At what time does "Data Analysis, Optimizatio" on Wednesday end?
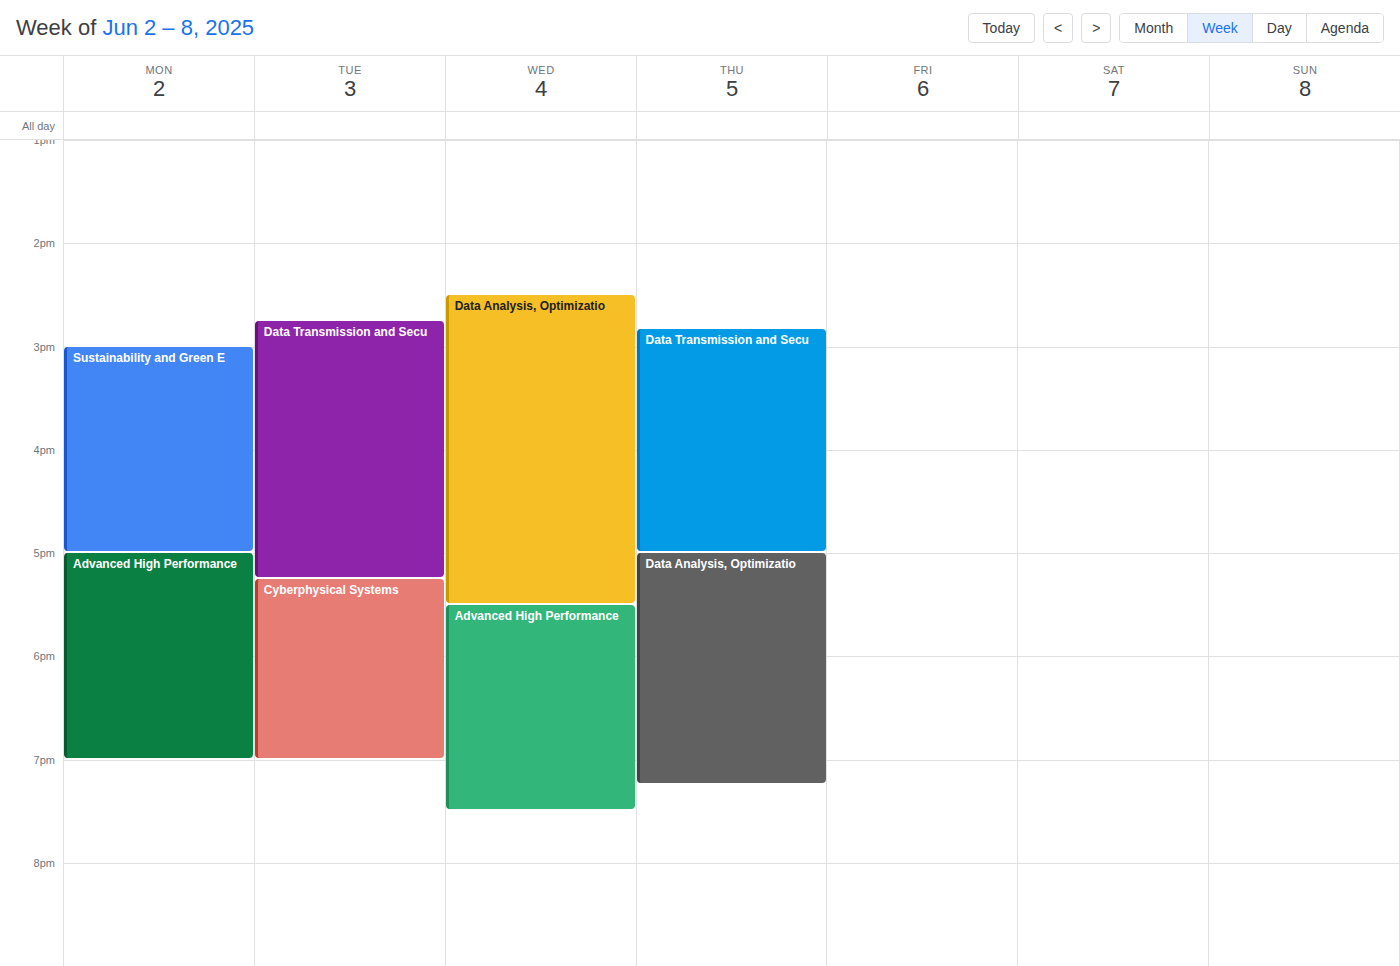
5:30 PM